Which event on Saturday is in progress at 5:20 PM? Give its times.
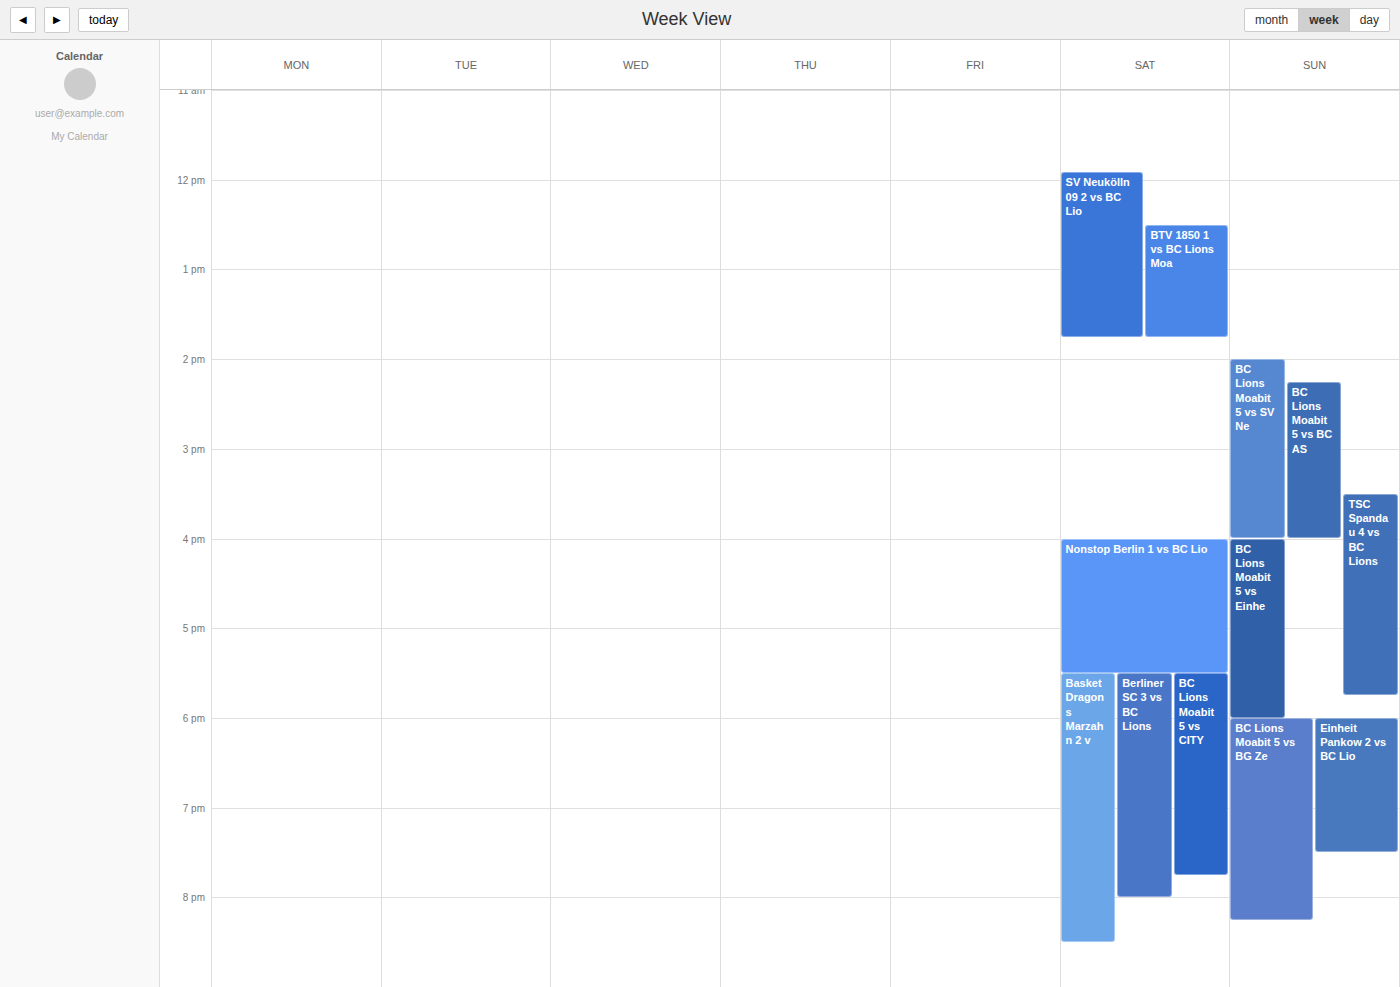
"Nonstop Berlin 1 vs BC Lio", 4:00 PM to 5:30 PM